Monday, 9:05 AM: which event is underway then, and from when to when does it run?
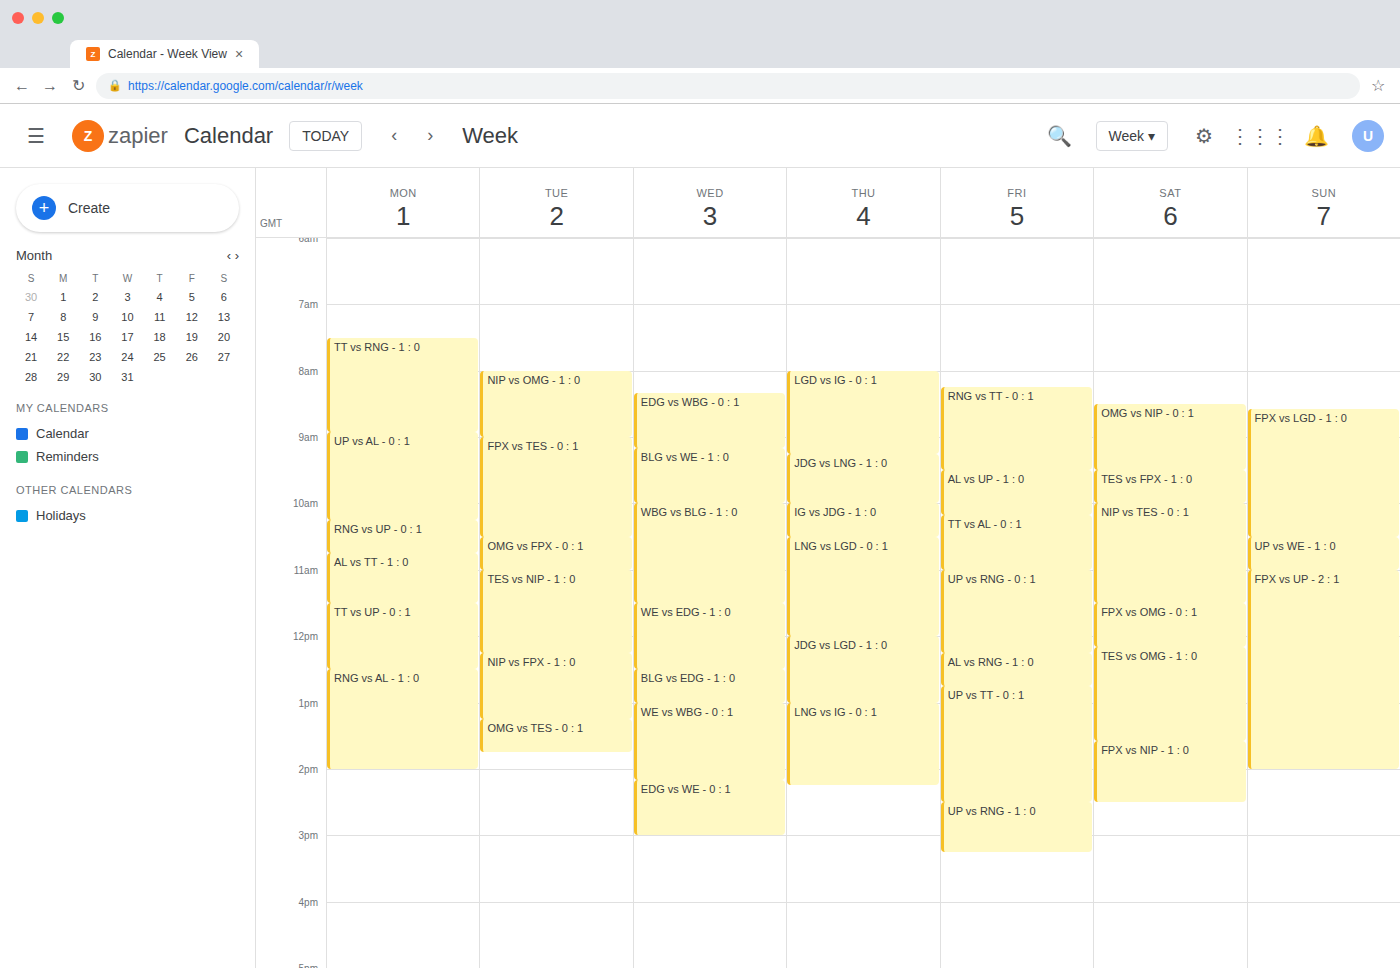
"UP vs AL - 0 : 1", 8:55 AM to 10:15 AM